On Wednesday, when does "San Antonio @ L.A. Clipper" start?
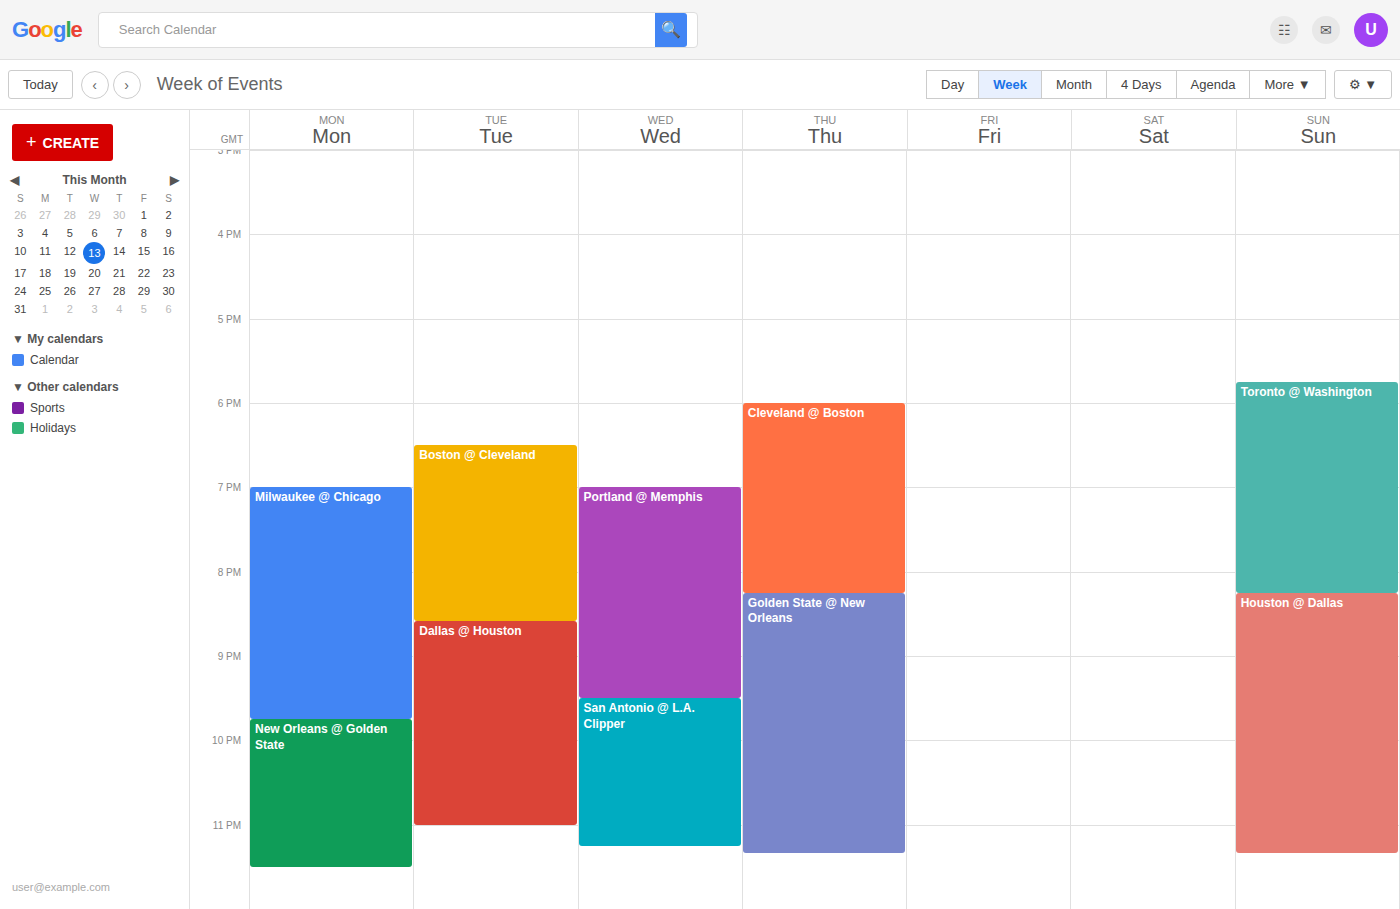
9:30 PM